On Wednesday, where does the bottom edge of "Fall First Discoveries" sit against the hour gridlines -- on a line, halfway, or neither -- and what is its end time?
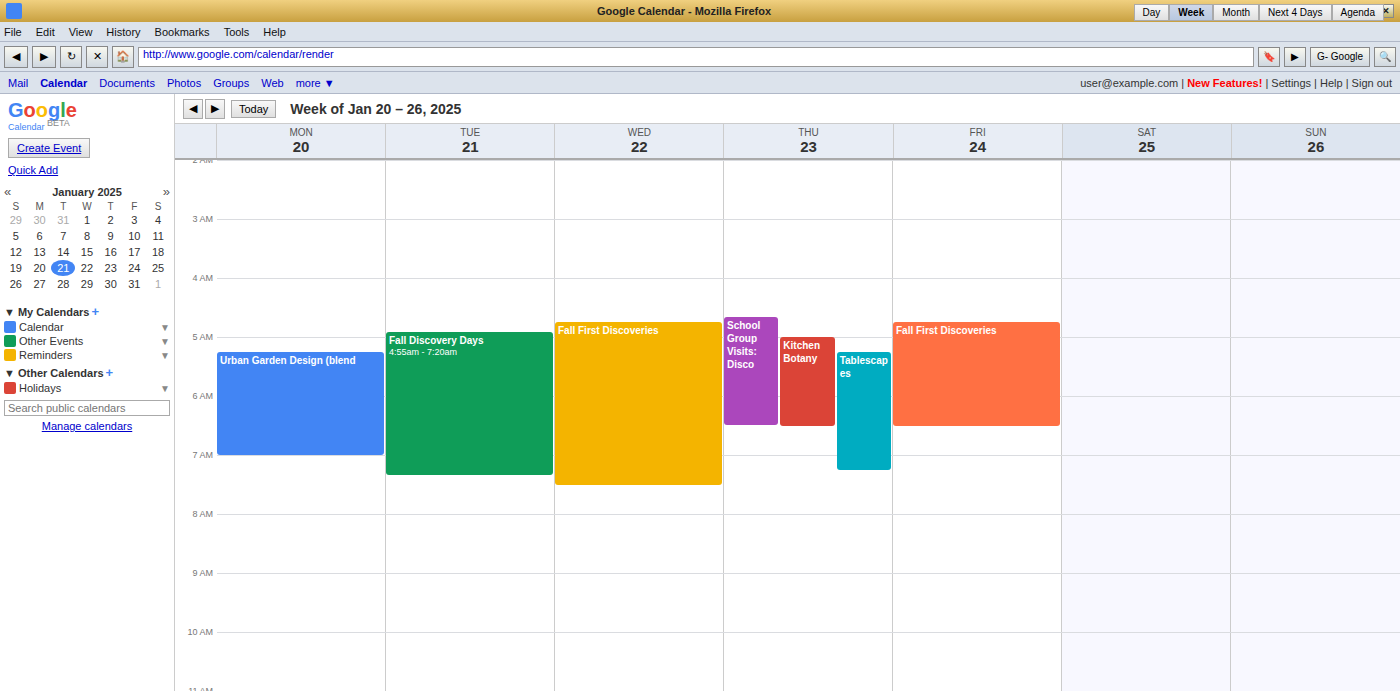
7:30 AM -- halfway between the 7 AM and 8 AM lines.